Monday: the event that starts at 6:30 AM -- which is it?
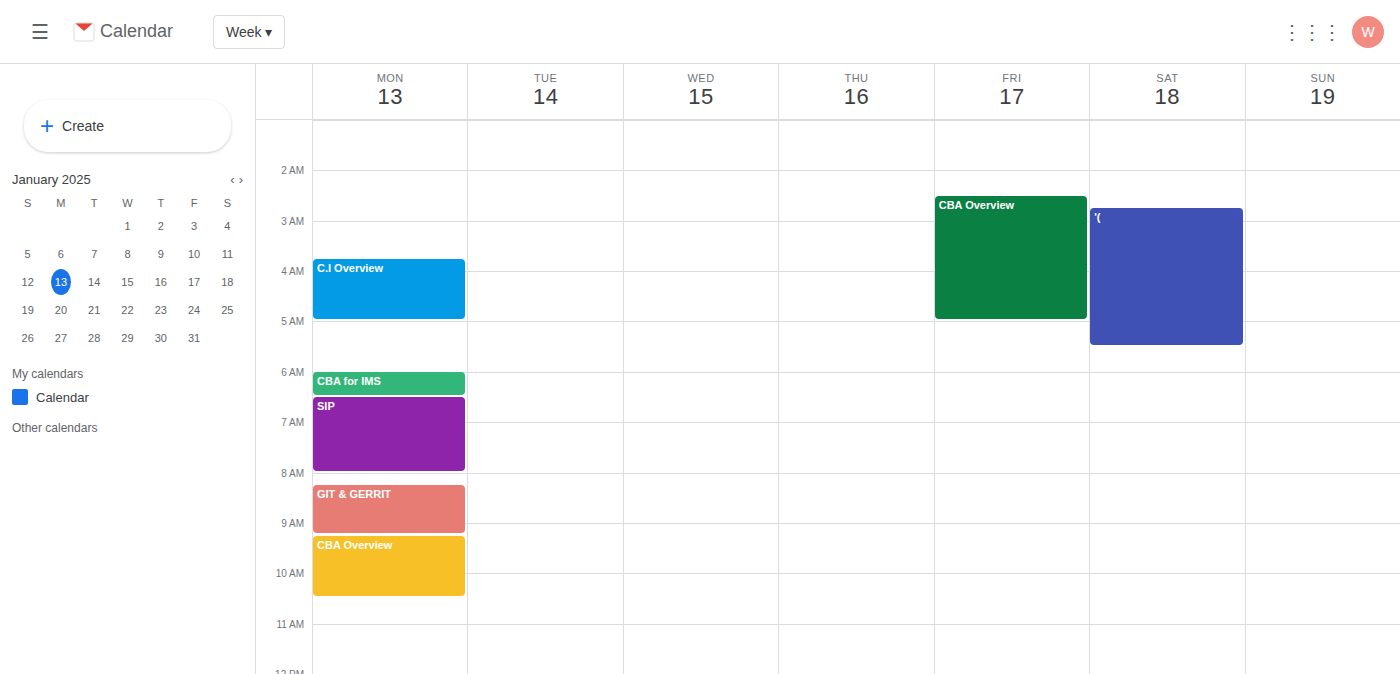
"SIP"